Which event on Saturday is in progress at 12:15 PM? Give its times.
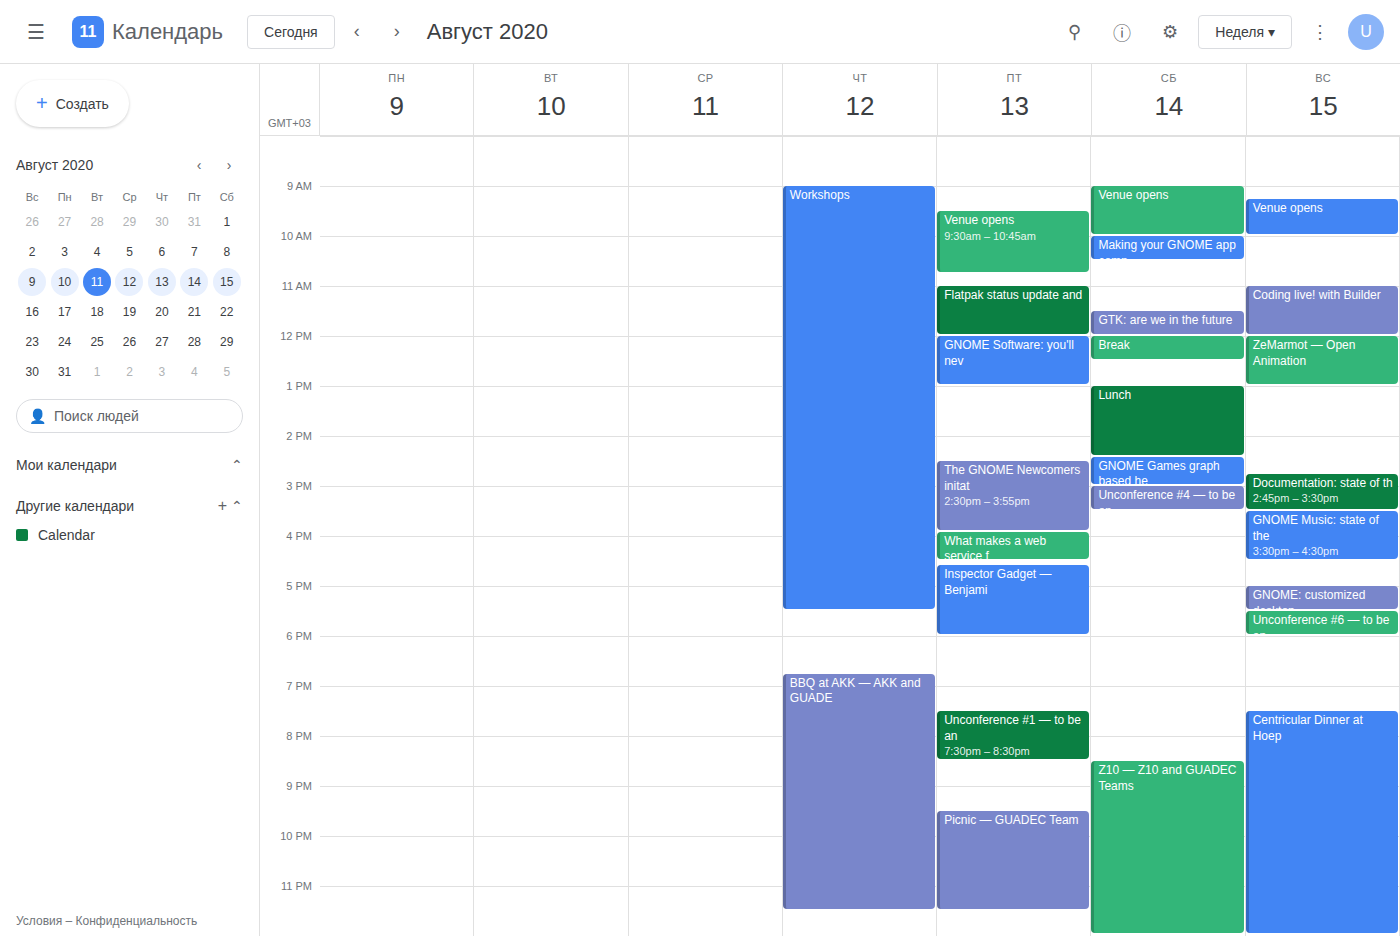
"Break", 12:00 PM to 12:30 PM